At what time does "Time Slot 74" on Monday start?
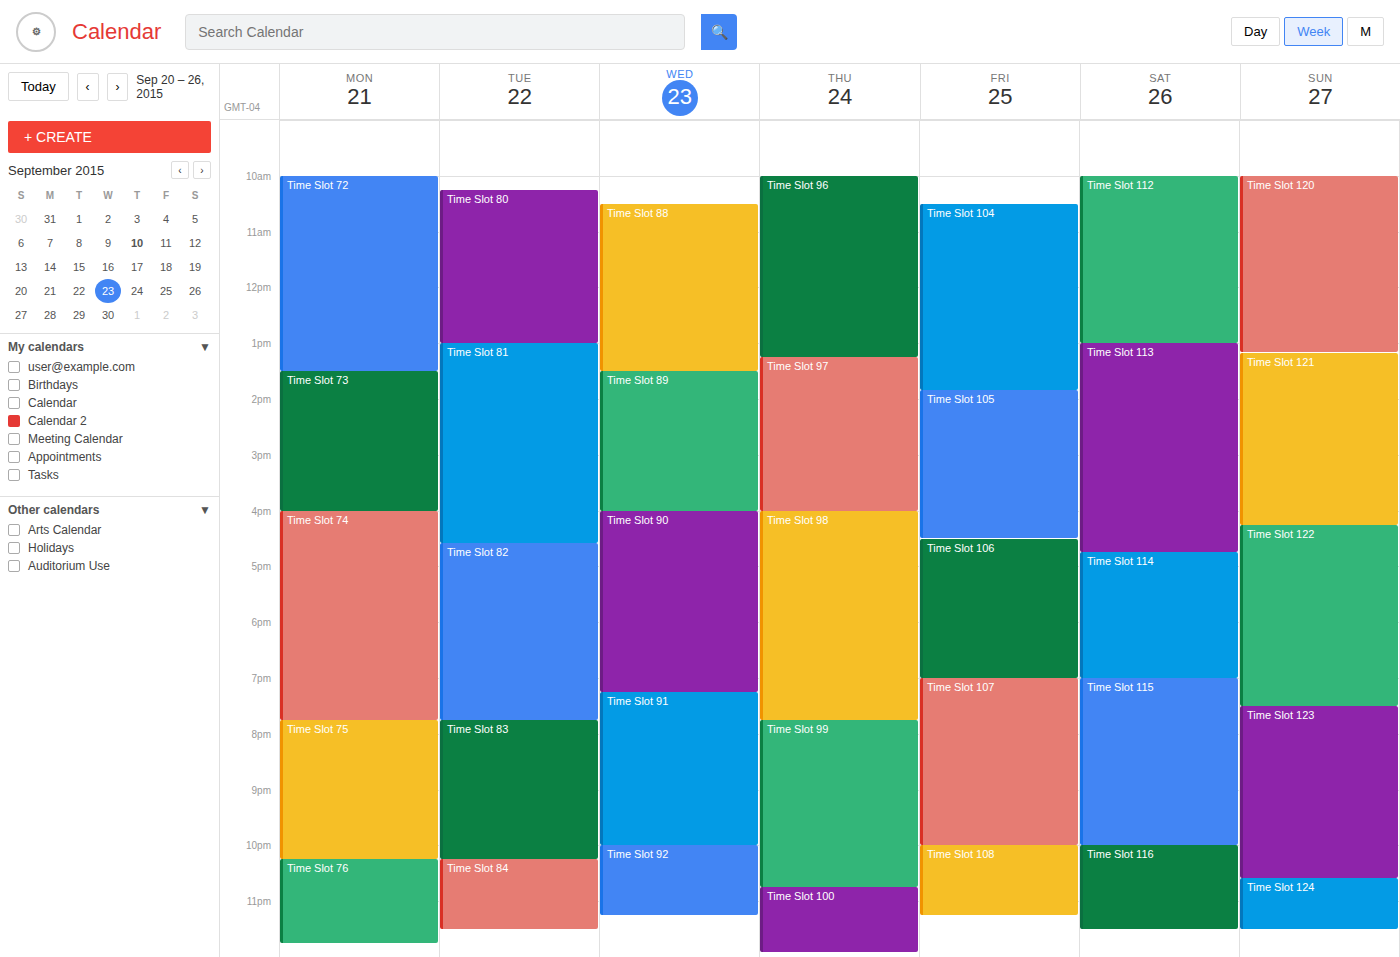
4:00 PM